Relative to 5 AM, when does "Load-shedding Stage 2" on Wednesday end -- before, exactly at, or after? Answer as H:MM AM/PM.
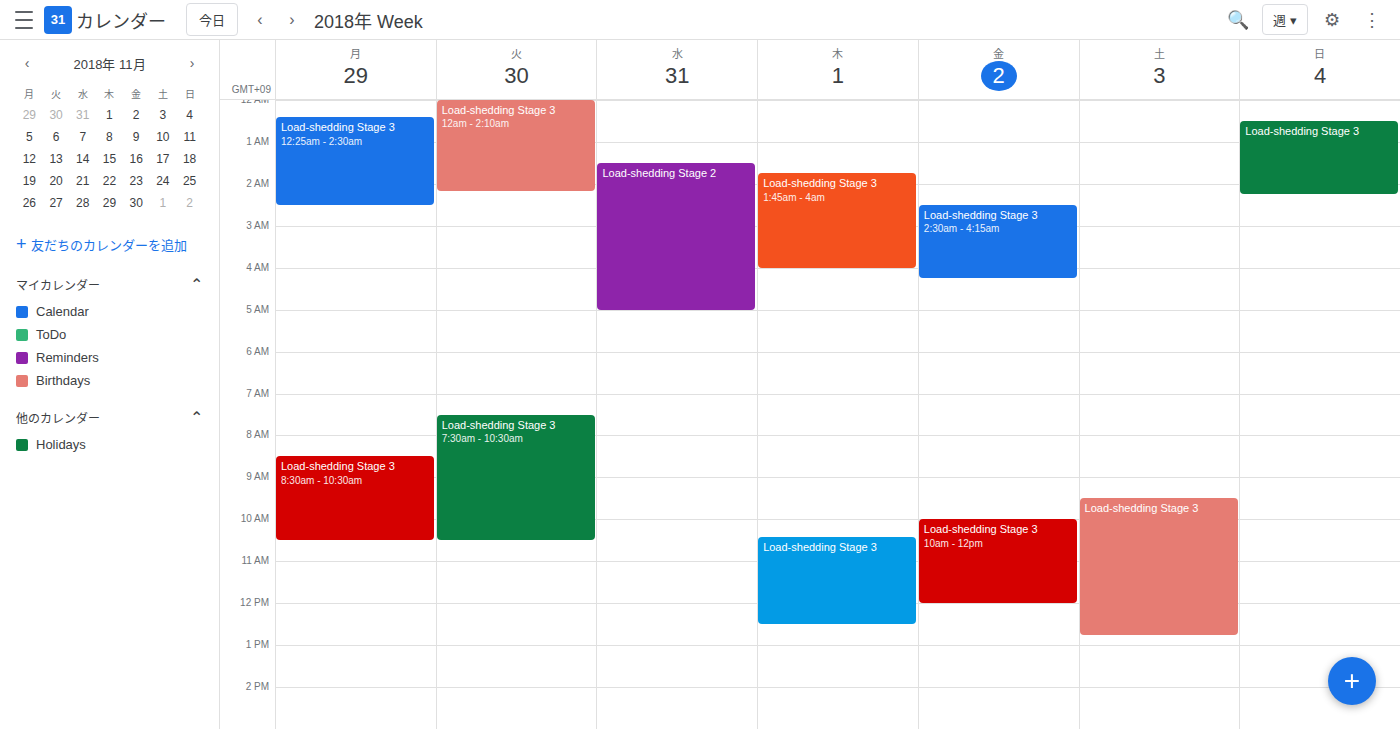
5:00 AM -- exactly at 5 AM, on the 5 AM line.